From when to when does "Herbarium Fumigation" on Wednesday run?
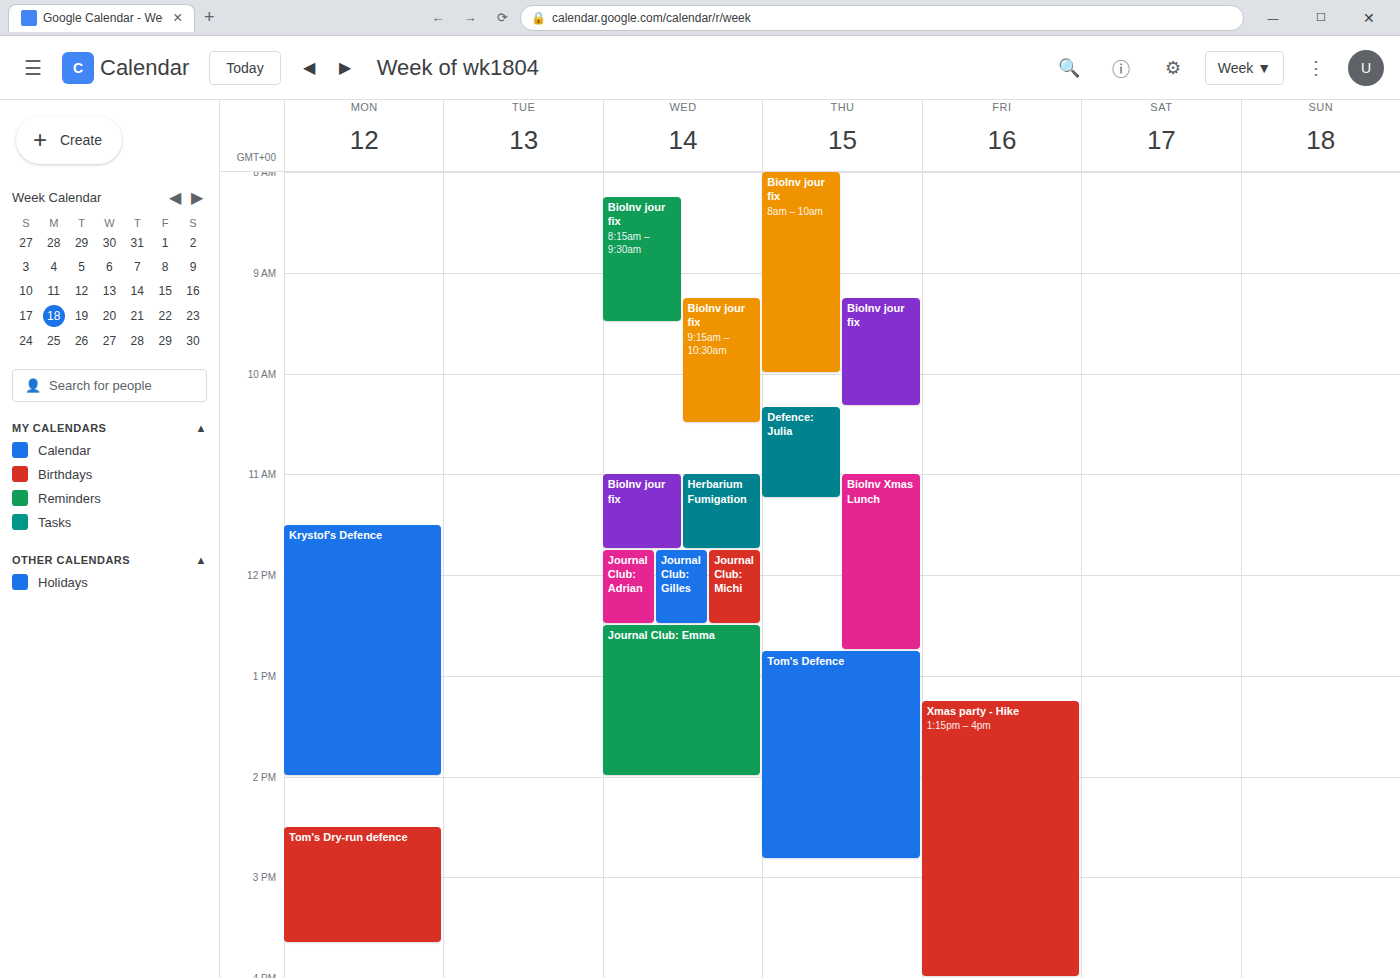
11:00 AM to 11:45 AM